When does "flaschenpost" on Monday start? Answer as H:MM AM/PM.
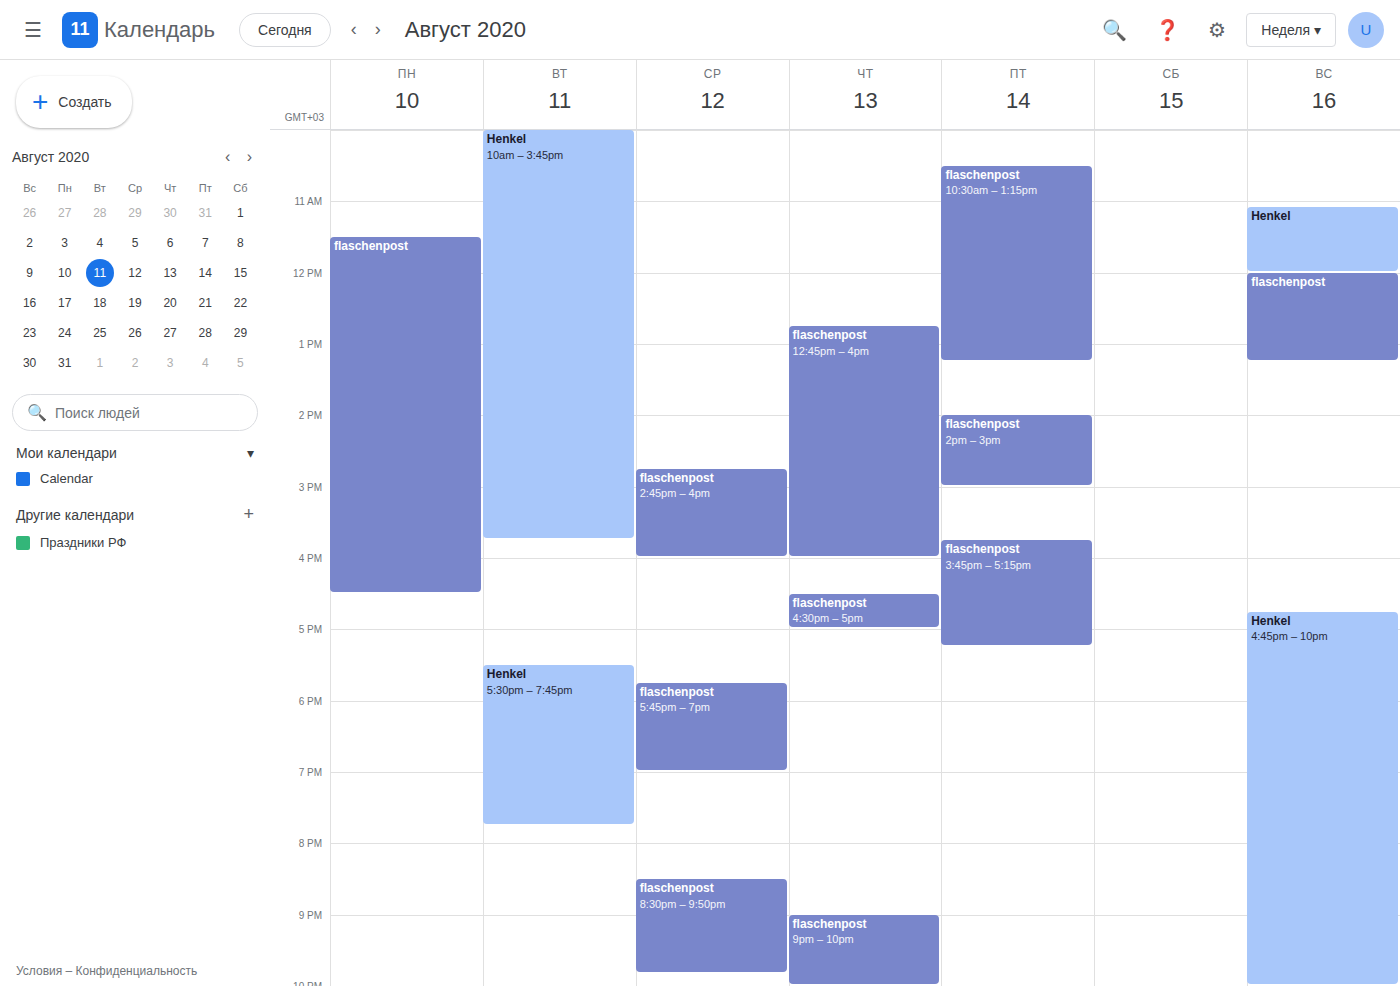
11:30 AM